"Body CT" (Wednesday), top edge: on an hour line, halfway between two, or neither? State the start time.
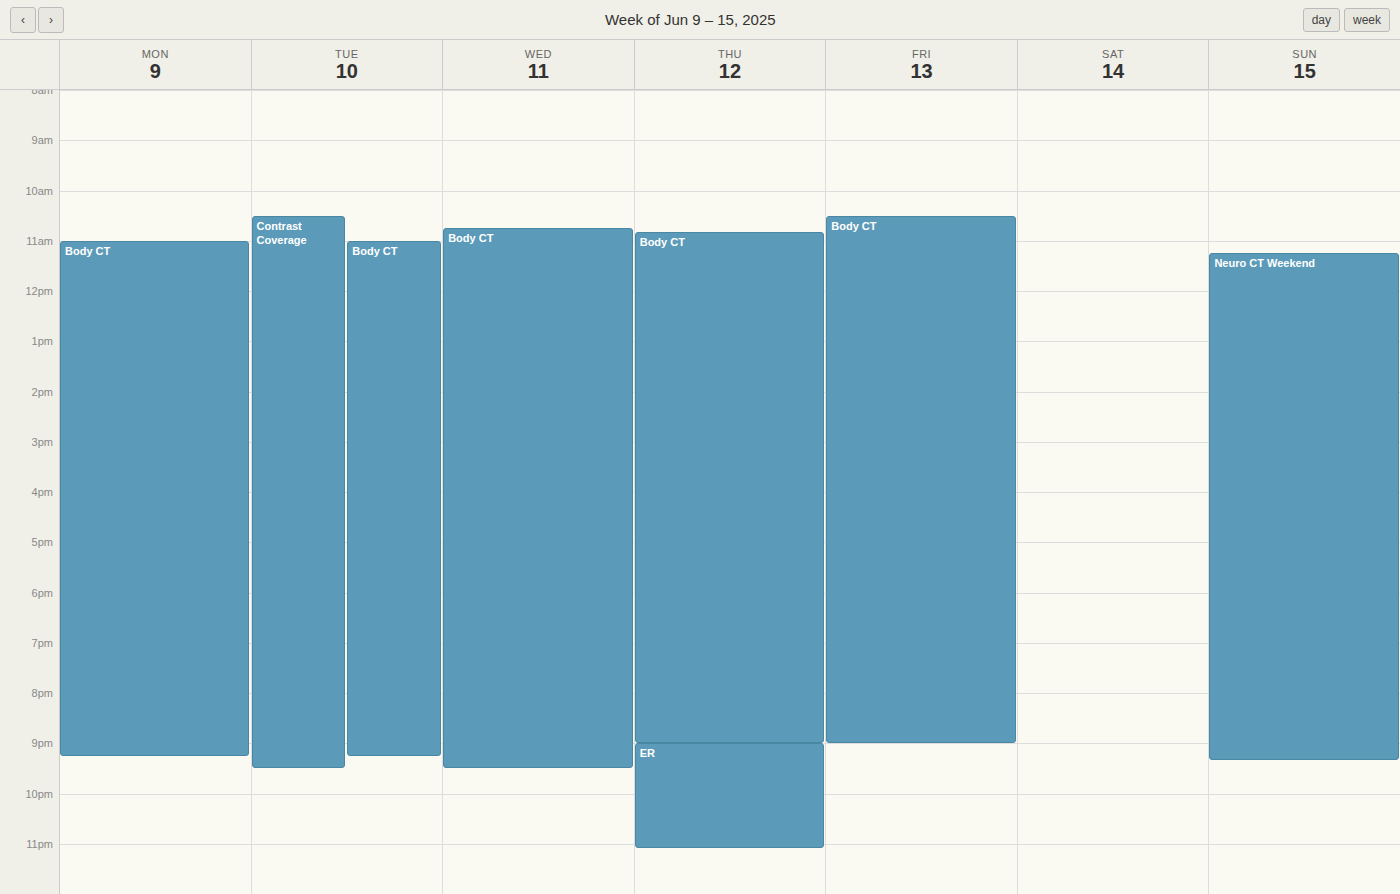
10:45 AM -- neither: three quarters of the way from the 10 AM line to the 11 AM line.